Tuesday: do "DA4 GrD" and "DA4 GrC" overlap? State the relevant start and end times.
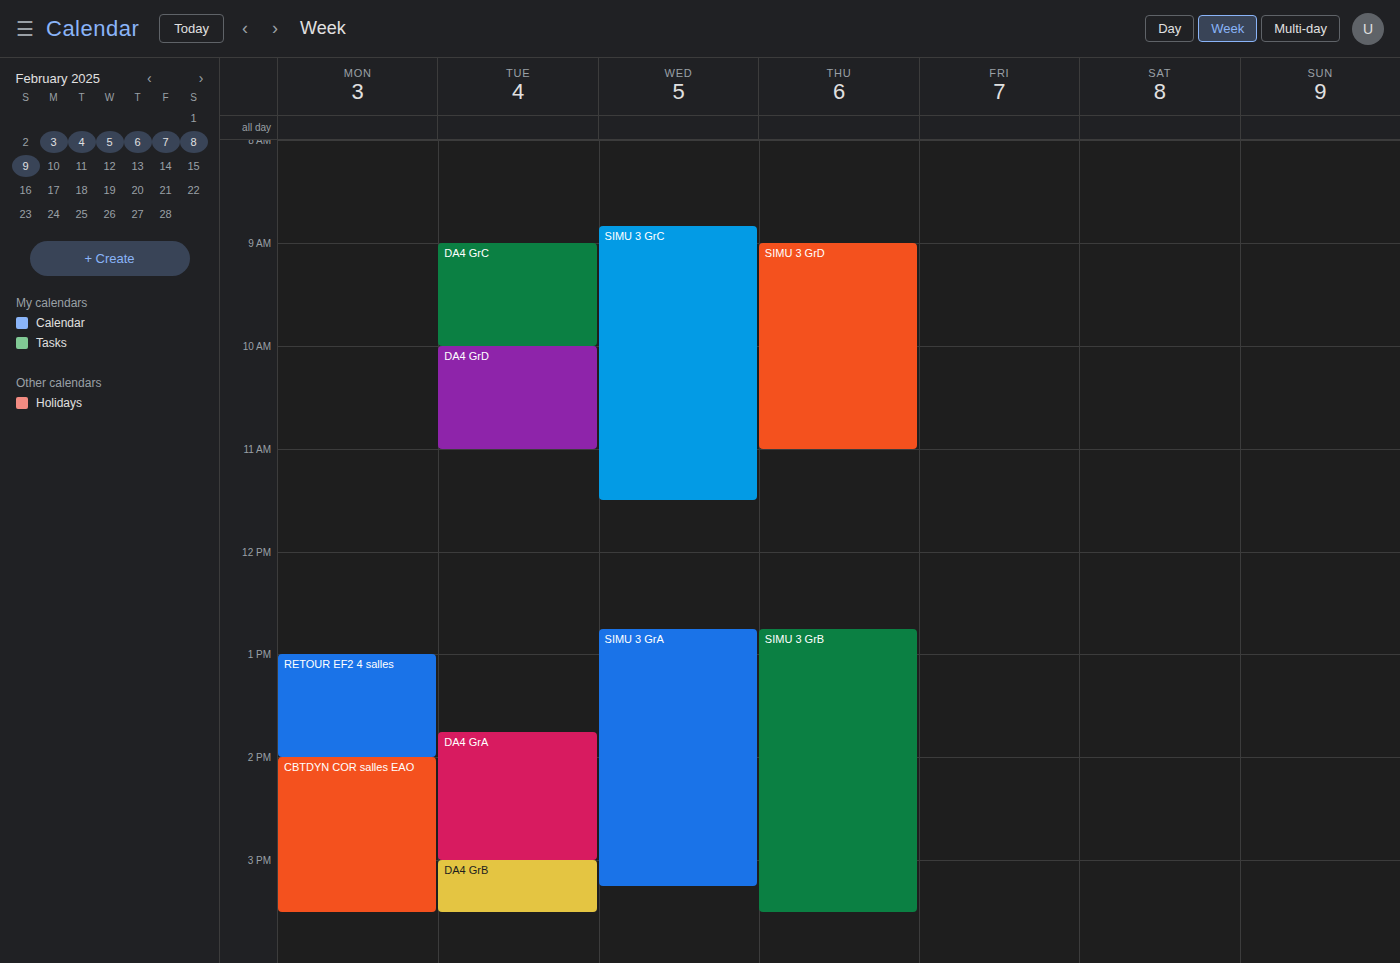
"DA4 GrC" ends at 10:00 AM, exactly when "DA4 GrD" starts -- they touch but do not overlap.